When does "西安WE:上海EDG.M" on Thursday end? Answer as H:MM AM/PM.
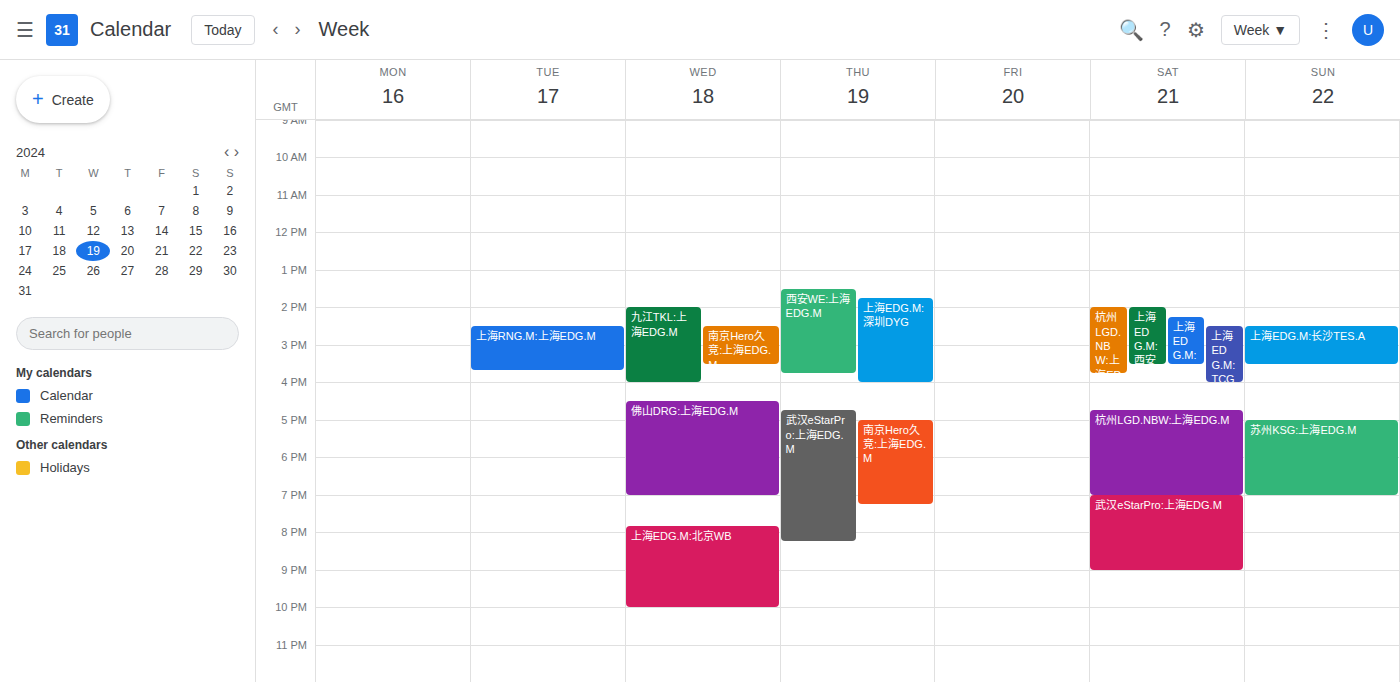
3:45 PM